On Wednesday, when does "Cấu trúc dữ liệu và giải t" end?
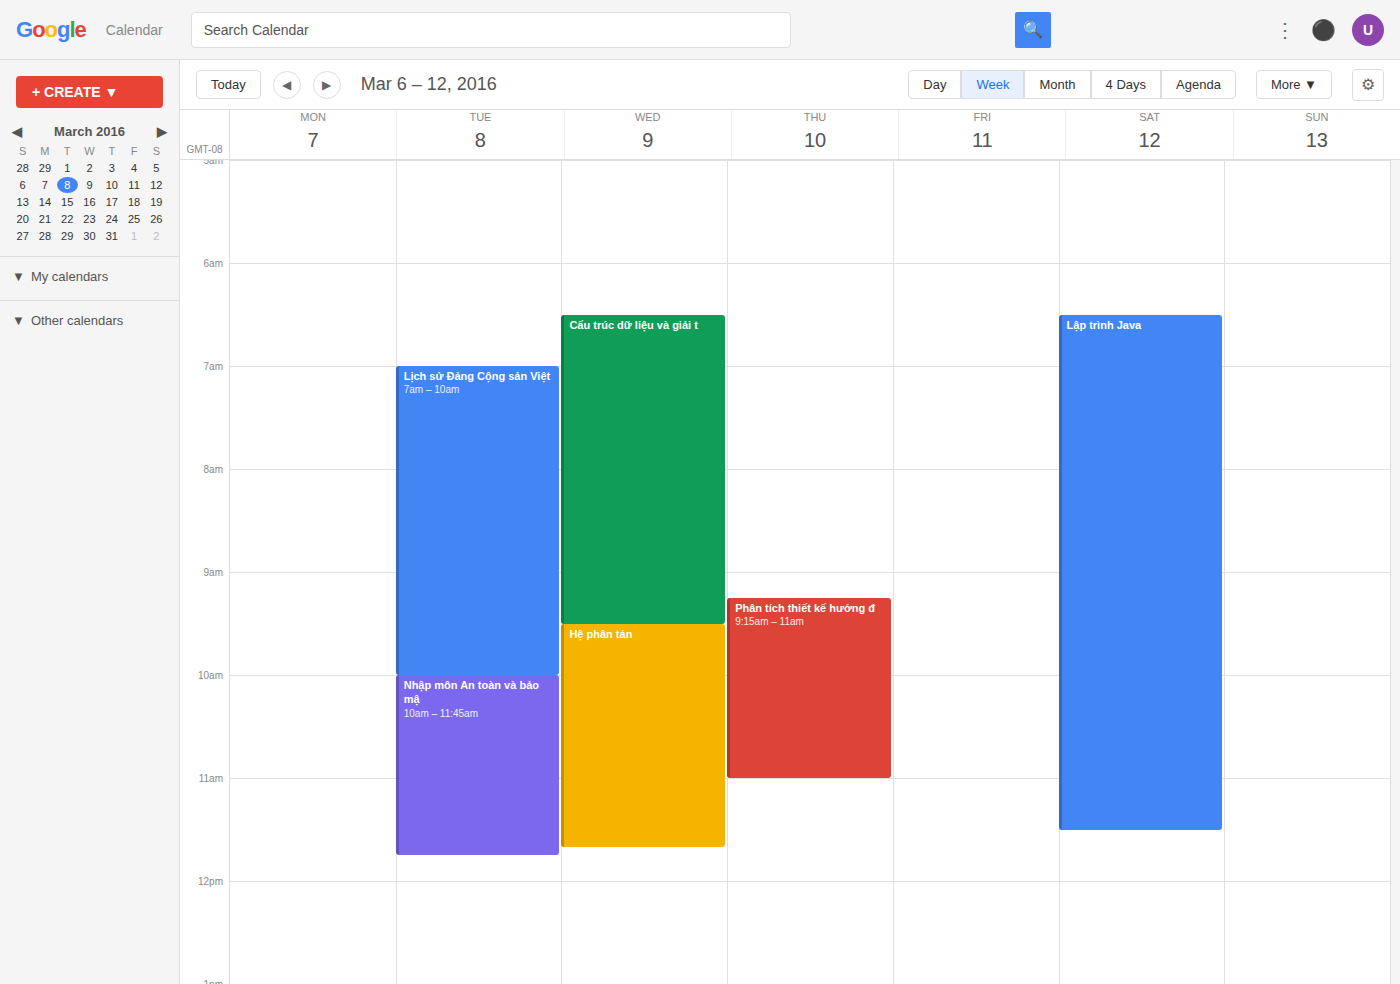
9:30 AM